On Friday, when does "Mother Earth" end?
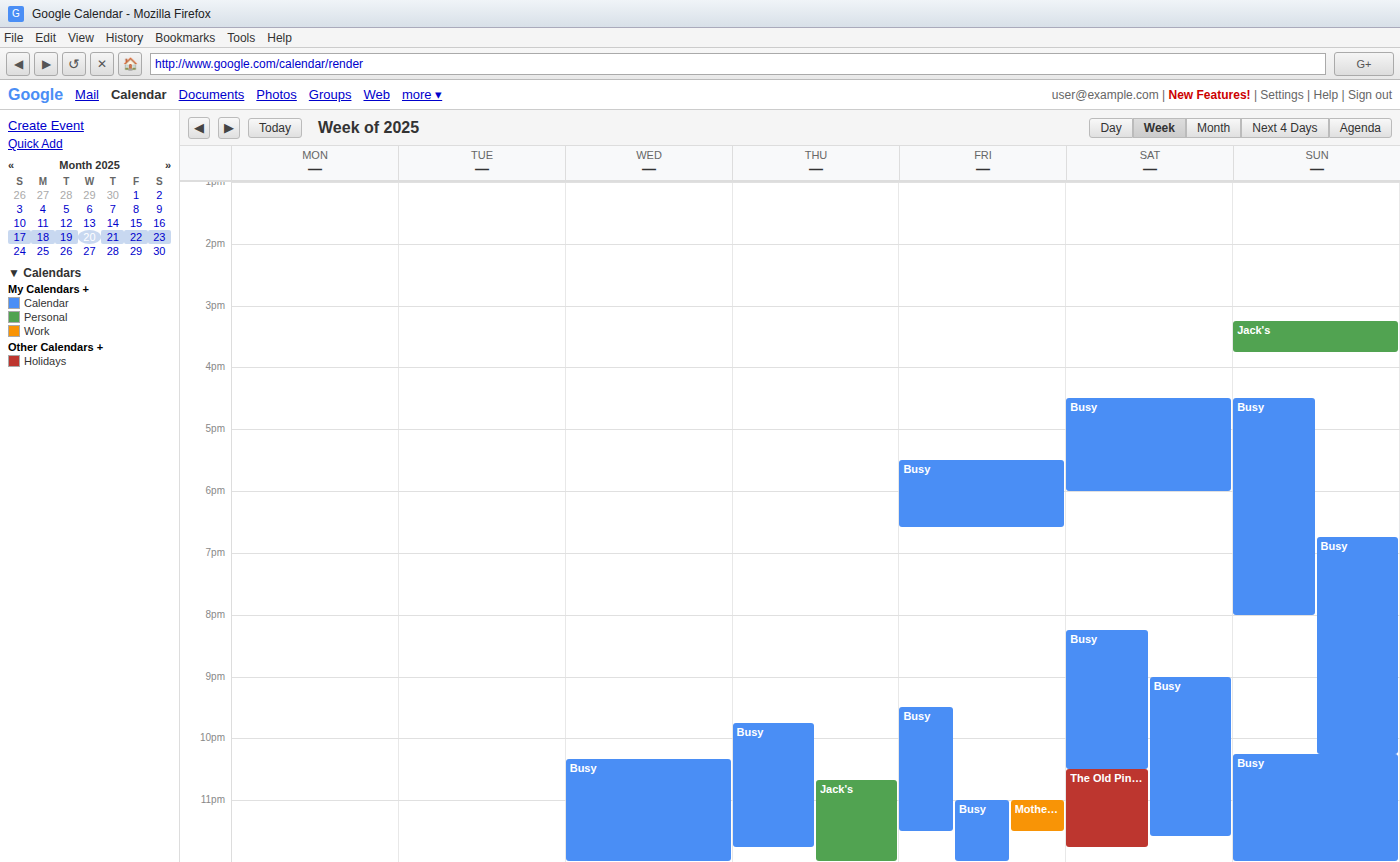
11:30 PM